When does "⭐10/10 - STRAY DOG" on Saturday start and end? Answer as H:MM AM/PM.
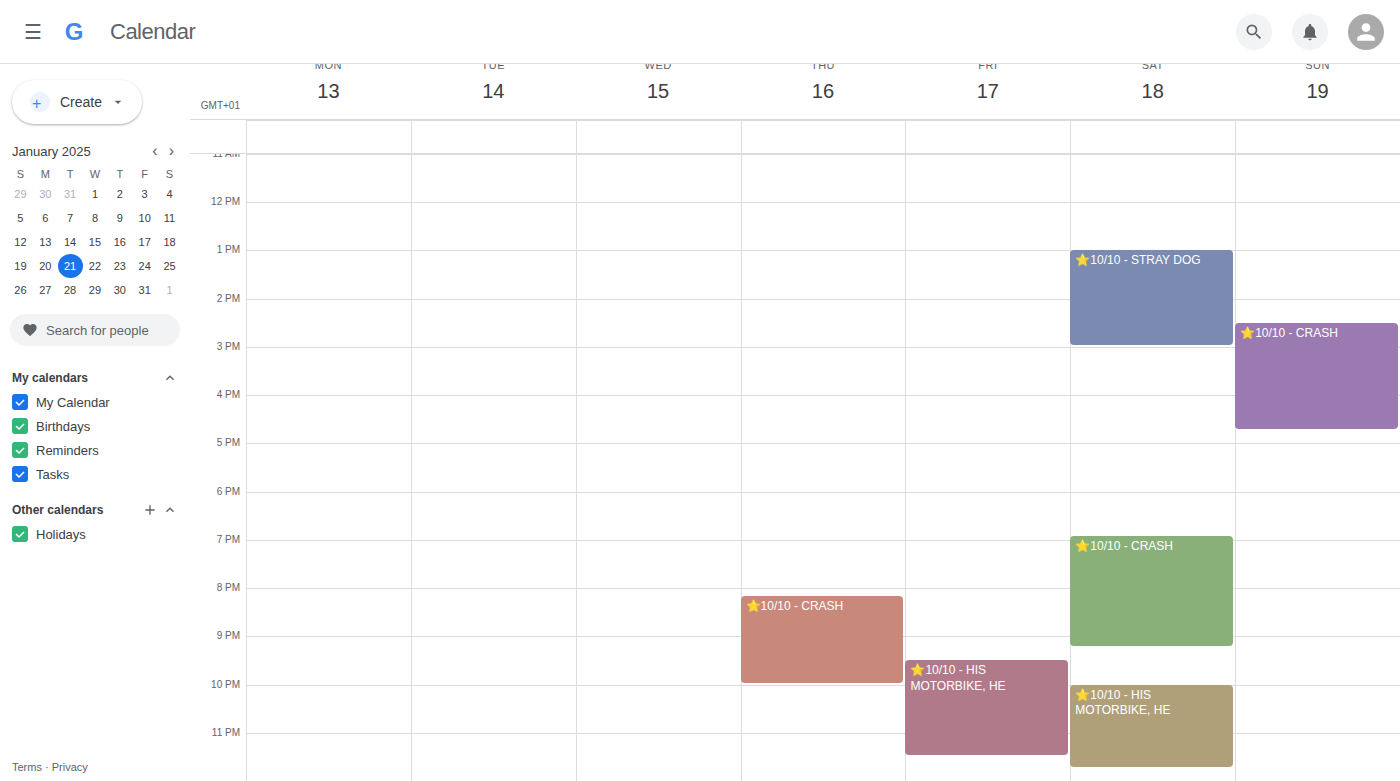
1:00 PM to 3:00 PM